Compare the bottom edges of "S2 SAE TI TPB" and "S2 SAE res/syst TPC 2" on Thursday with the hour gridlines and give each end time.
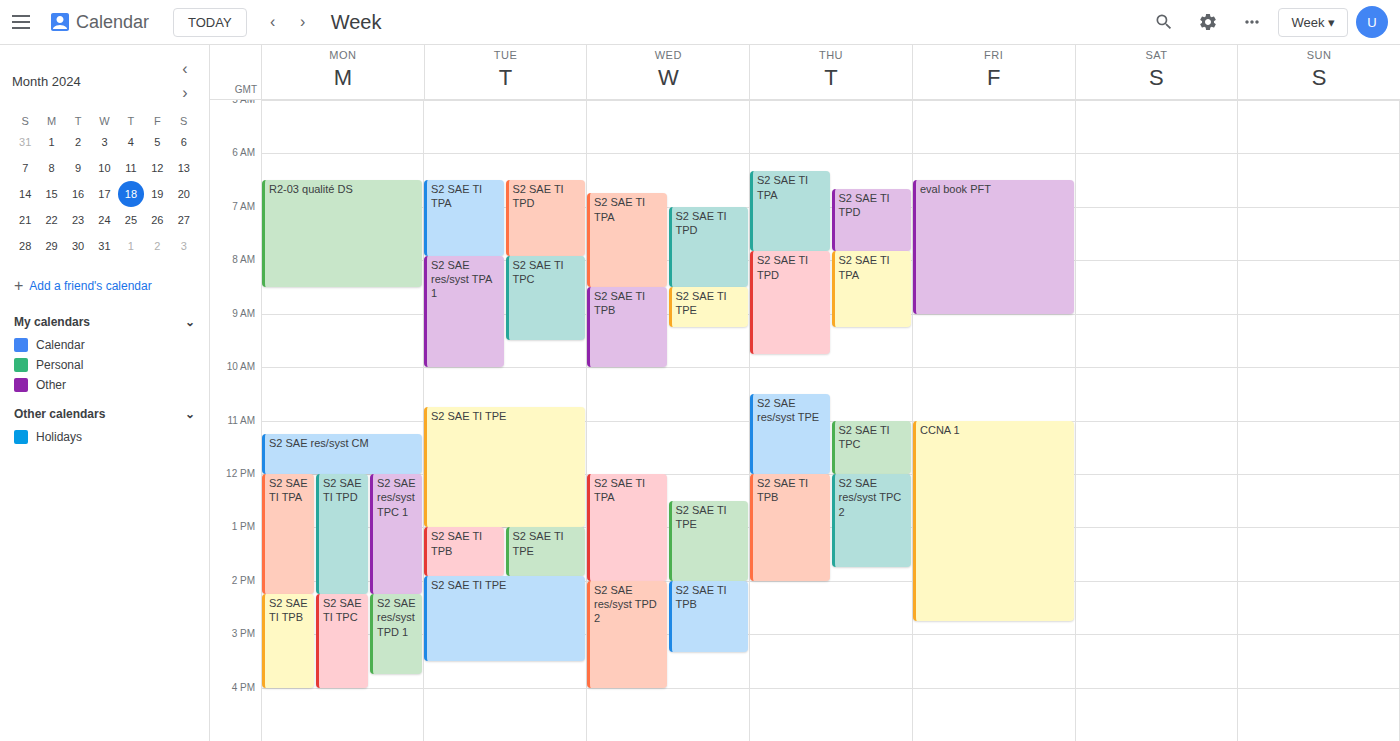
"S2 SAE TI TPB": 2:00 PM, exactly on the 2 PM line. "S2 SAE res/syst TPC 2": 1:45 PM, neither: three quarters of the way from the 1 PM line to the 2 PM line.